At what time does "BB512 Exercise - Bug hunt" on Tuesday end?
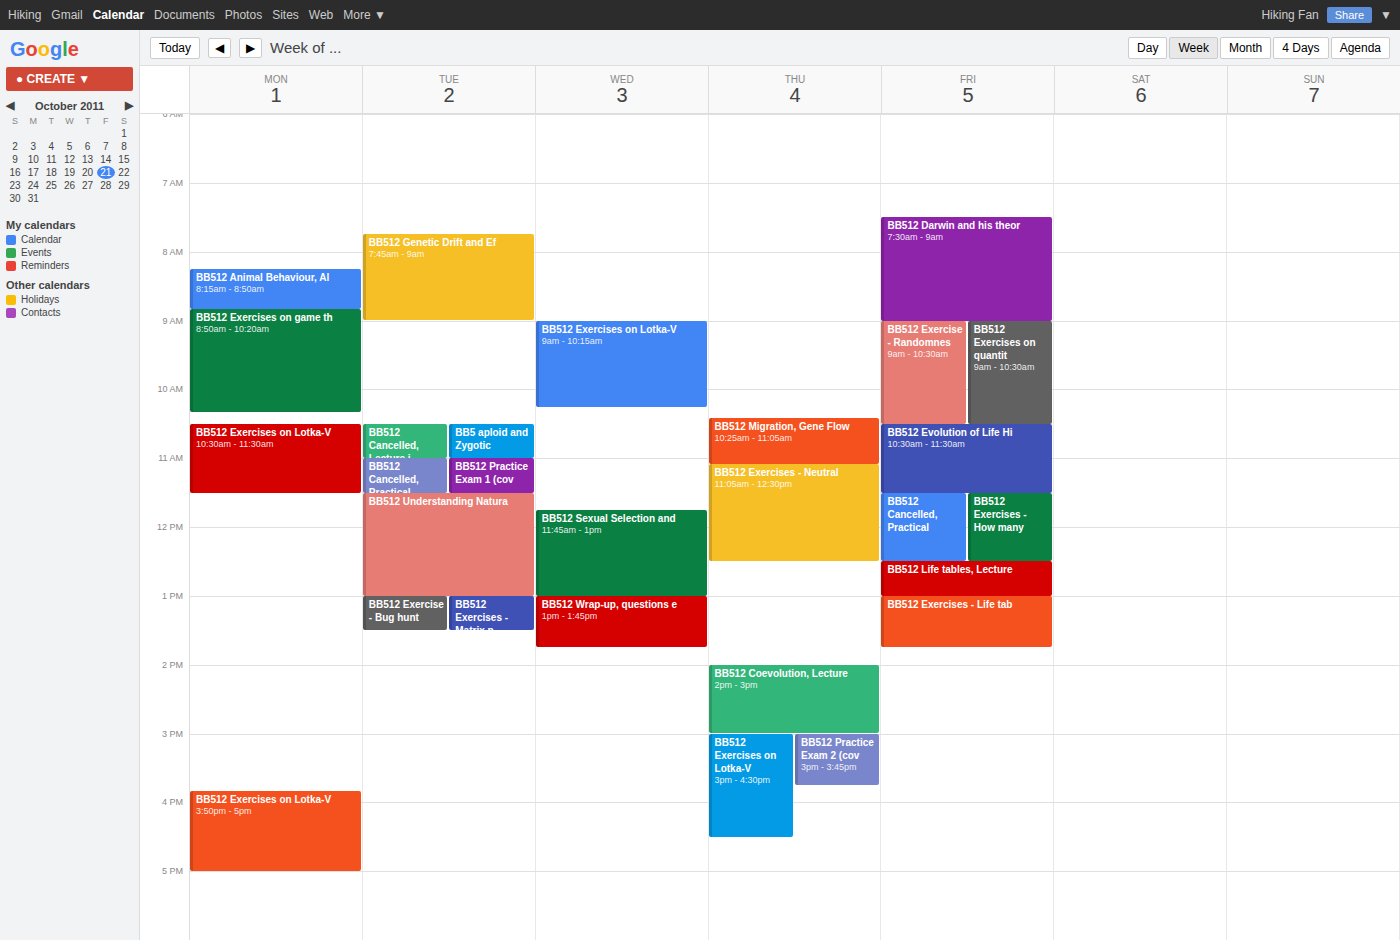
13:30